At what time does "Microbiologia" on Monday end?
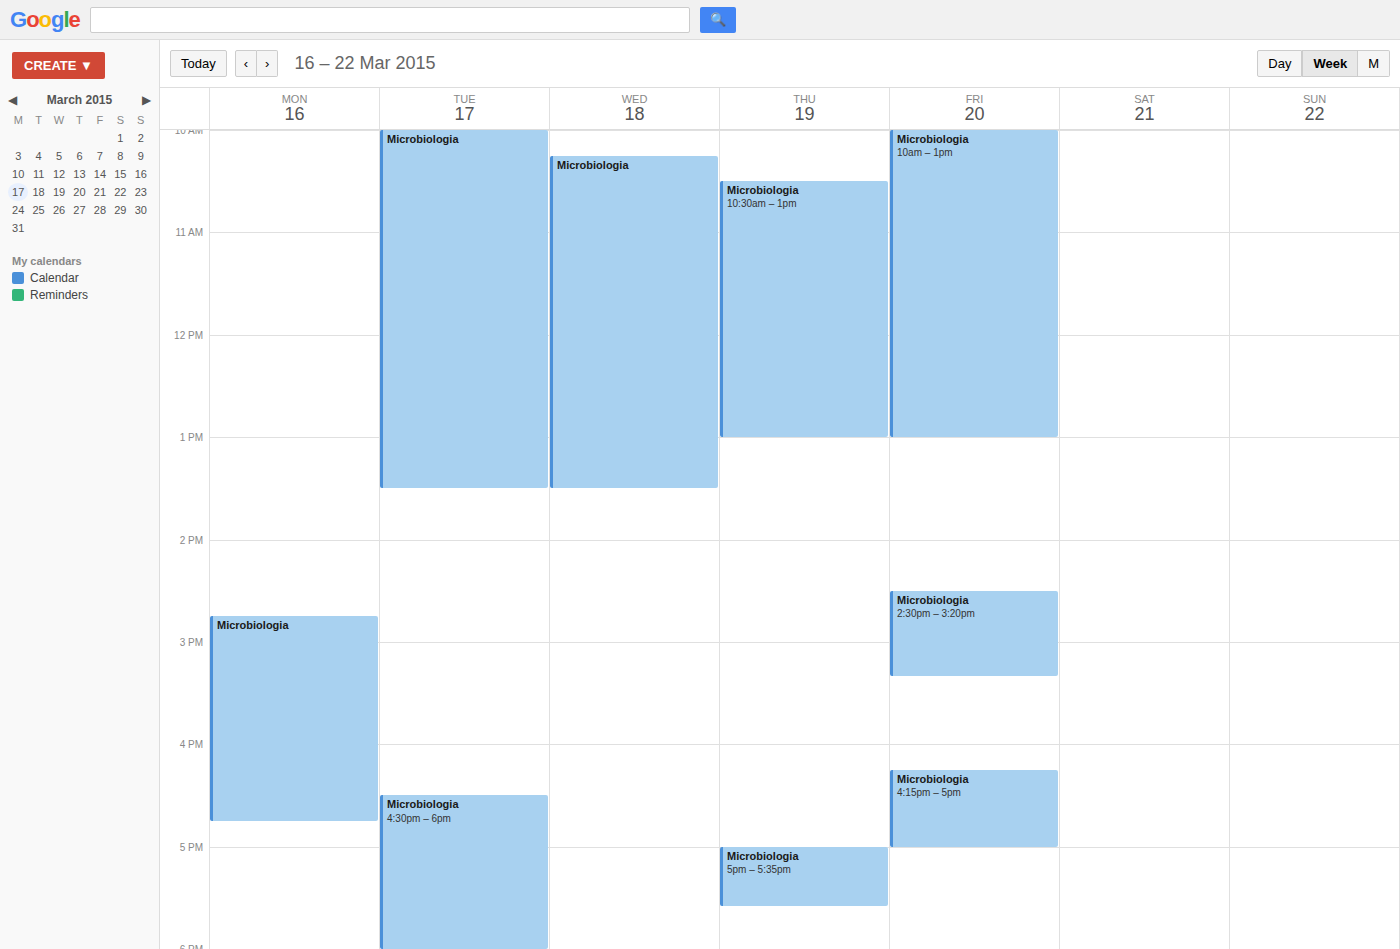
4:45 PM